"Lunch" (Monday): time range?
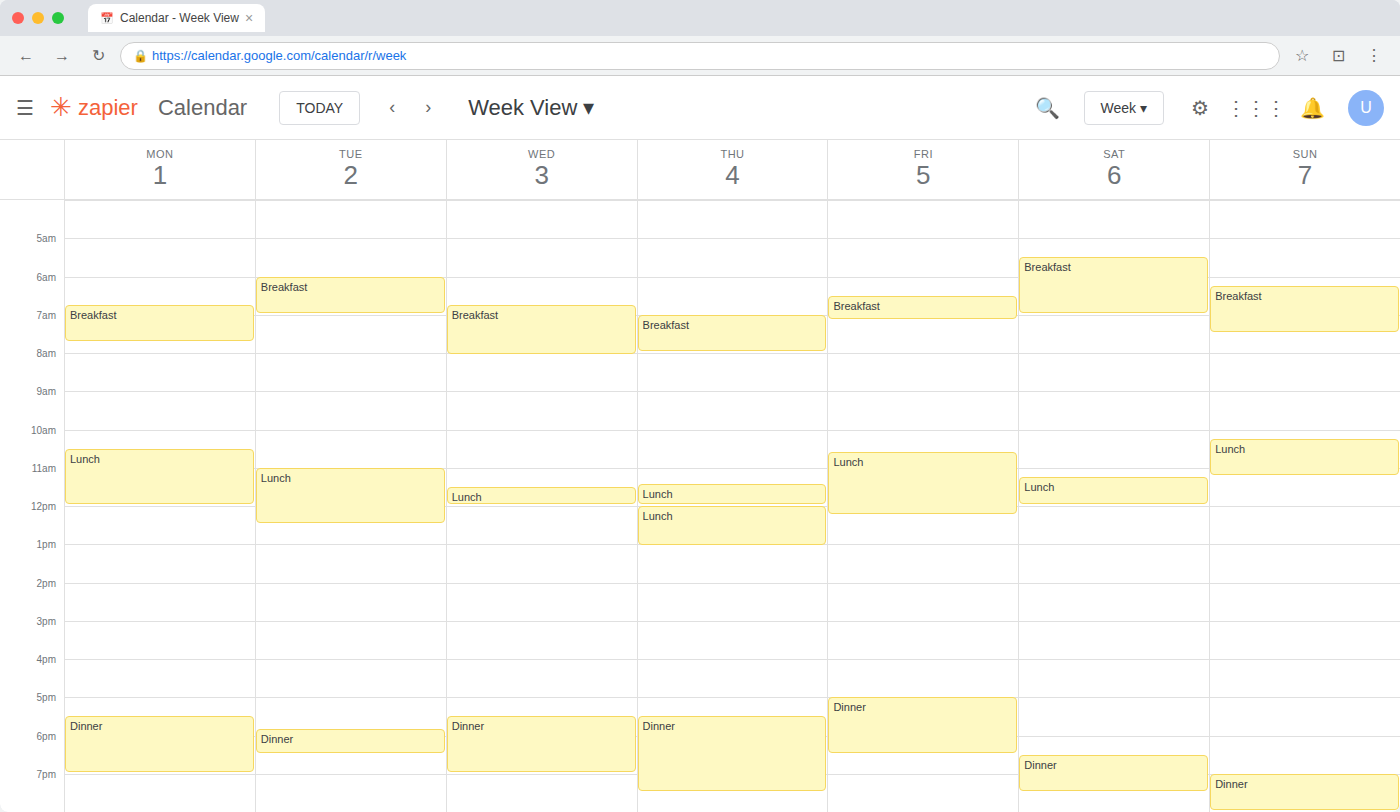
10:30 to 12:00